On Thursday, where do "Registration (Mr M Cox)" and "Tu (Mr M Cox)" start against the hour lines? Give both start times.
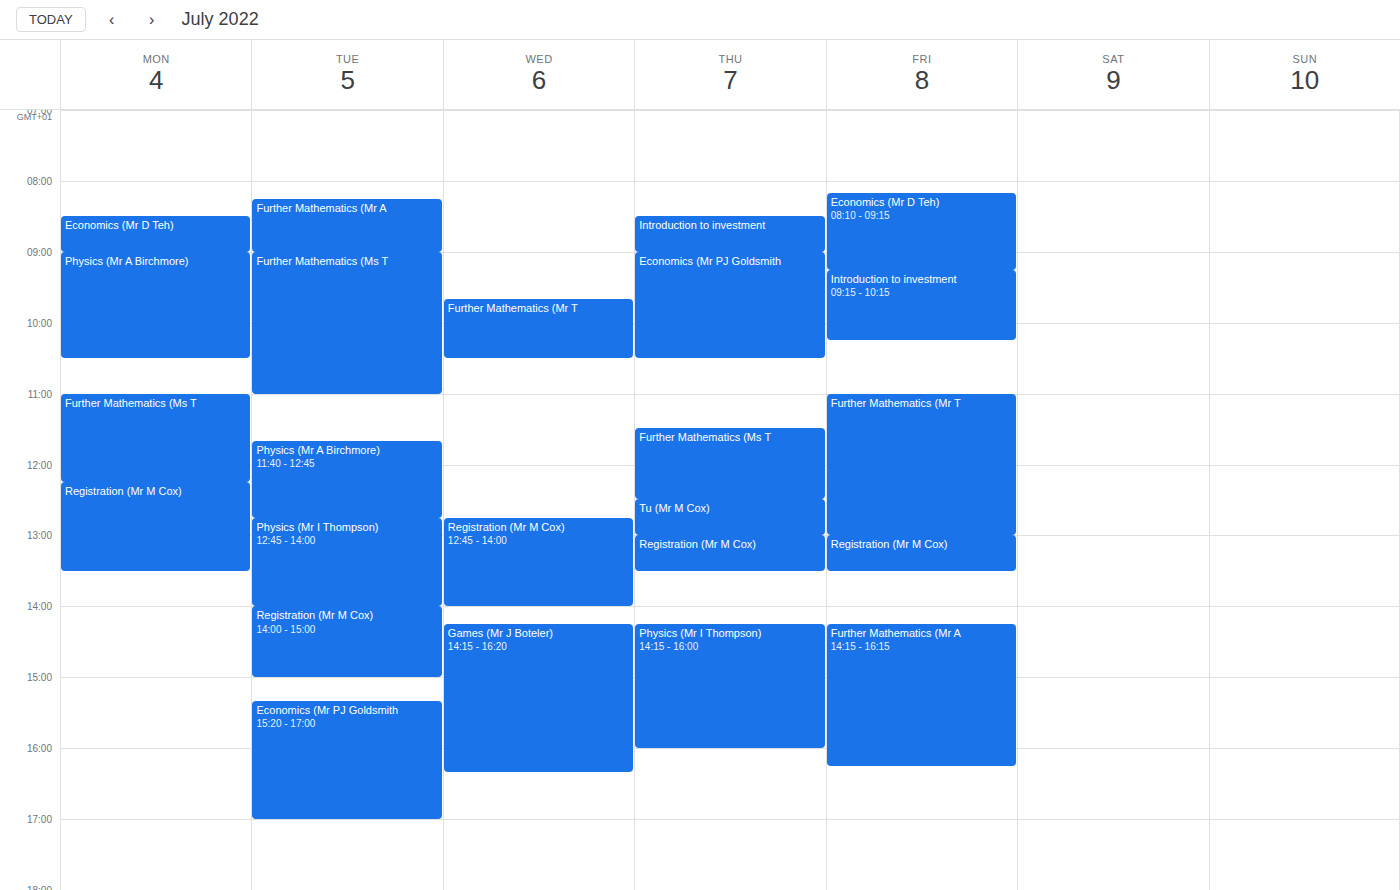
"Registration (Mr M Cox)": 1:00 PM, exactly on the 1 PM line. "Tu (Mr M Cox)": 12:30 PM, halfway between the 12 PM and 1 PM lines.